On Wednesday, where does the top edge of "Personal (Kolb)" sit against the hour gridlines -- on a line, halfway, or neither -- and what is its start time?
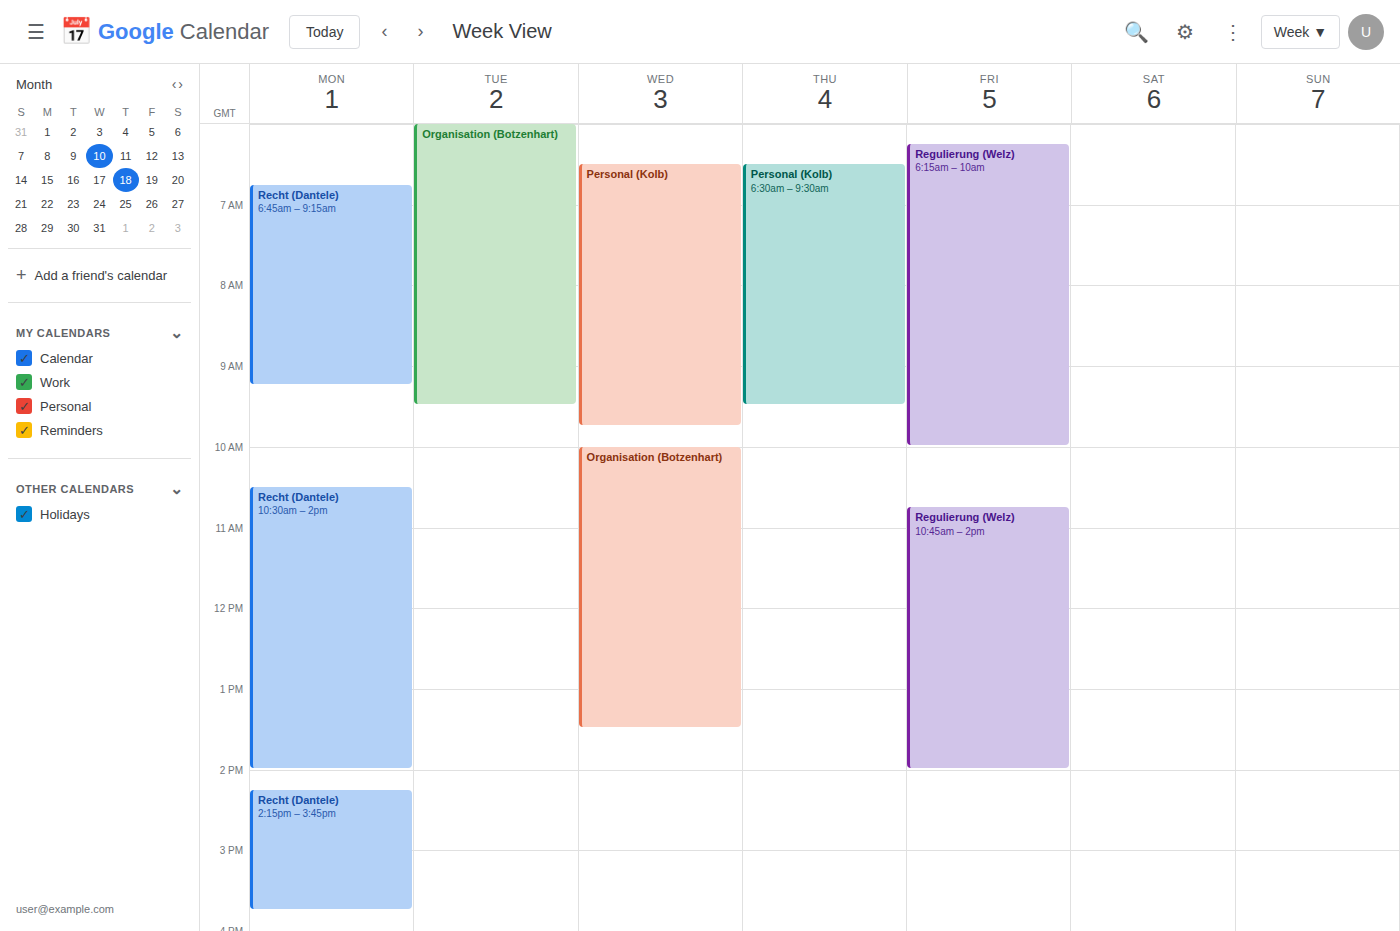
6:30 AM -- halfway between the 6 AM and 7 AM lines.